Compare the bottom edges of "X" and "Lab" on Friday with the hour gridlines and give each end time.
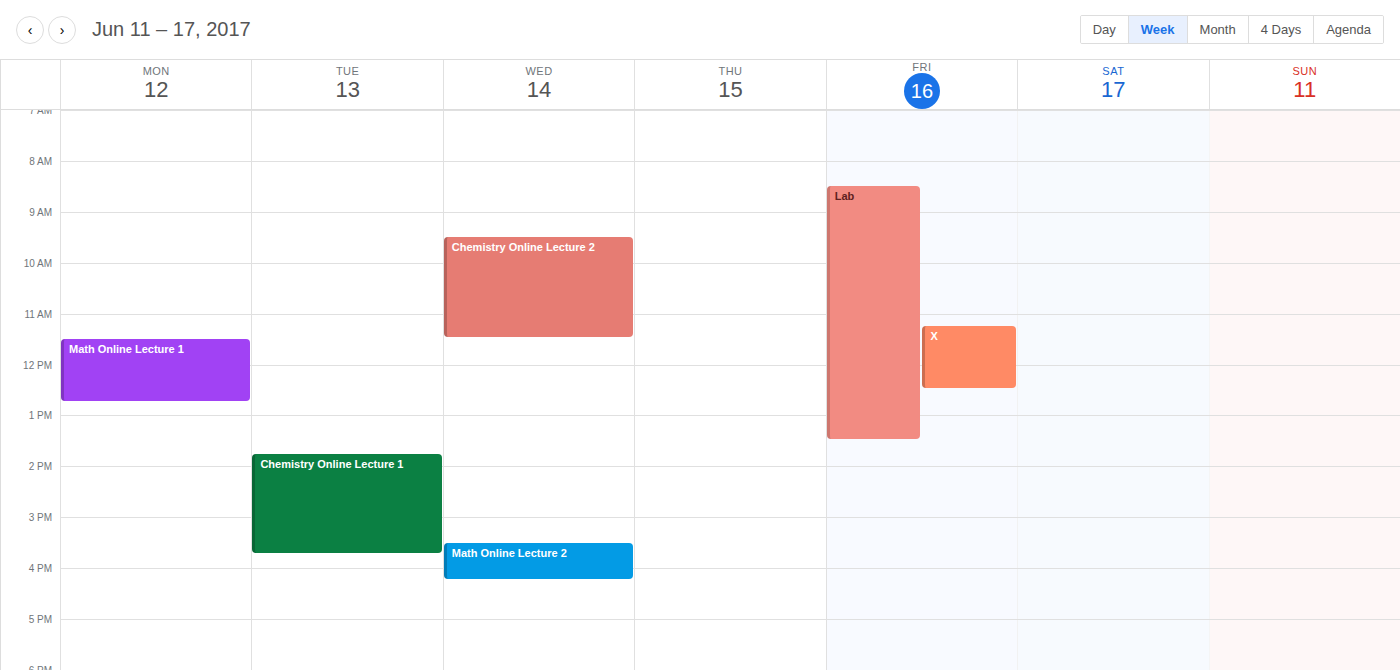
"X": 12:30 PM, halfway between the 12 PM and 1 PM lines. "Lab": 1:30 PM, halfway between the 1 PM and 2 PM lines.